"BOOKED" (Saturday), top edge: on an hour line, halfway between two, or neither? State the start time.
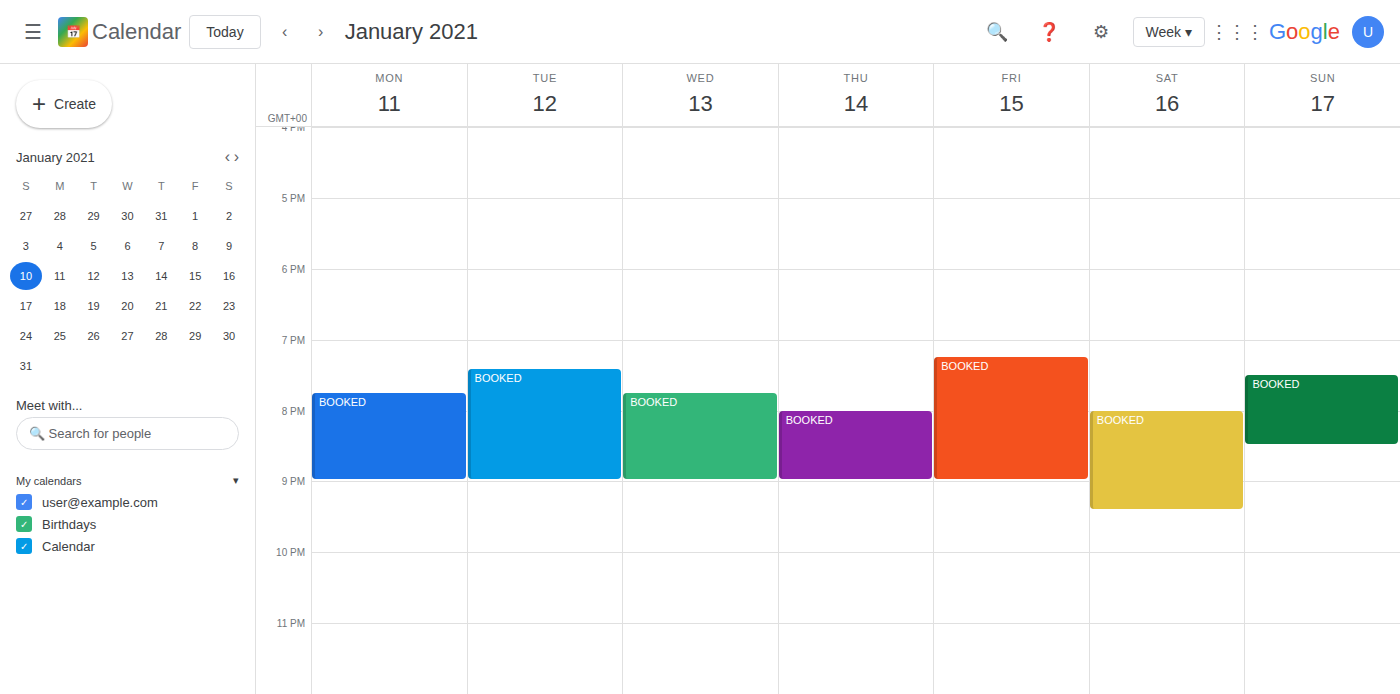
8:00 PM -- exactly on the 8 PM line.